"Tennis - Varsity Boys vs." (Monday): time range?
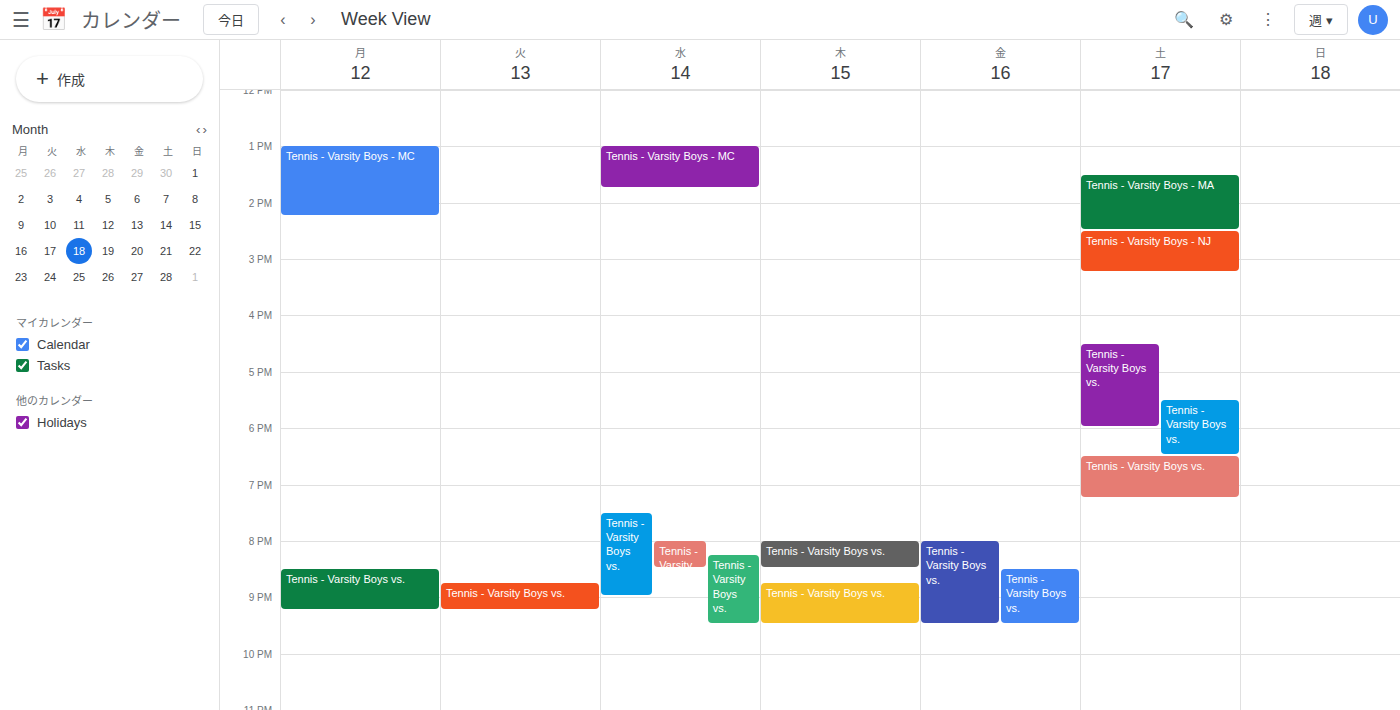
8:30 PM to 9:15 PM